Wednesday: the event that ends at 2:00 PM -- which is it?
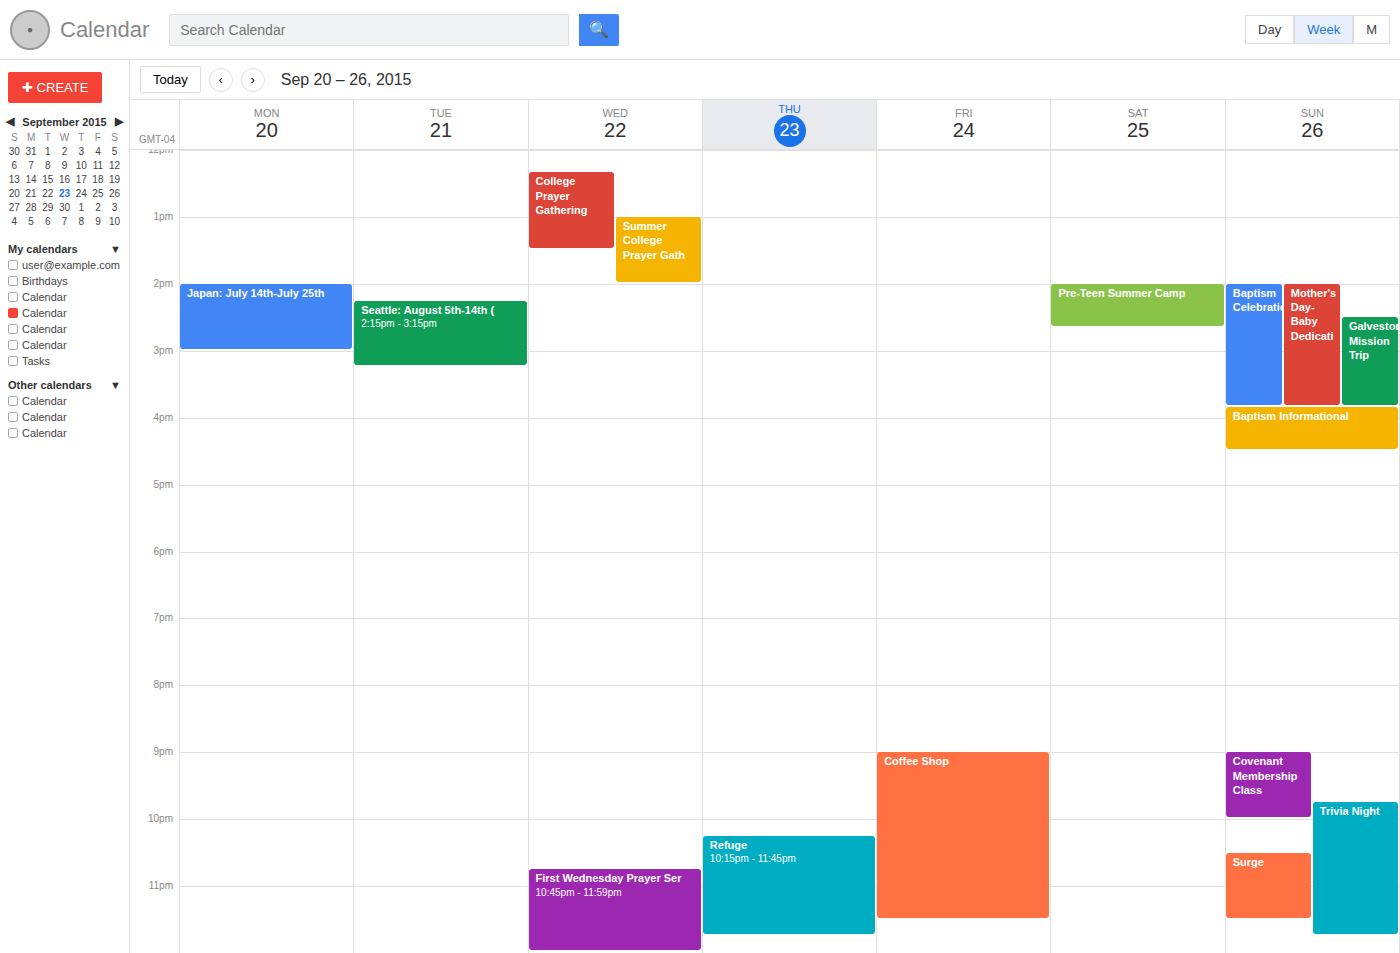
"Summer College Prayer Gath"